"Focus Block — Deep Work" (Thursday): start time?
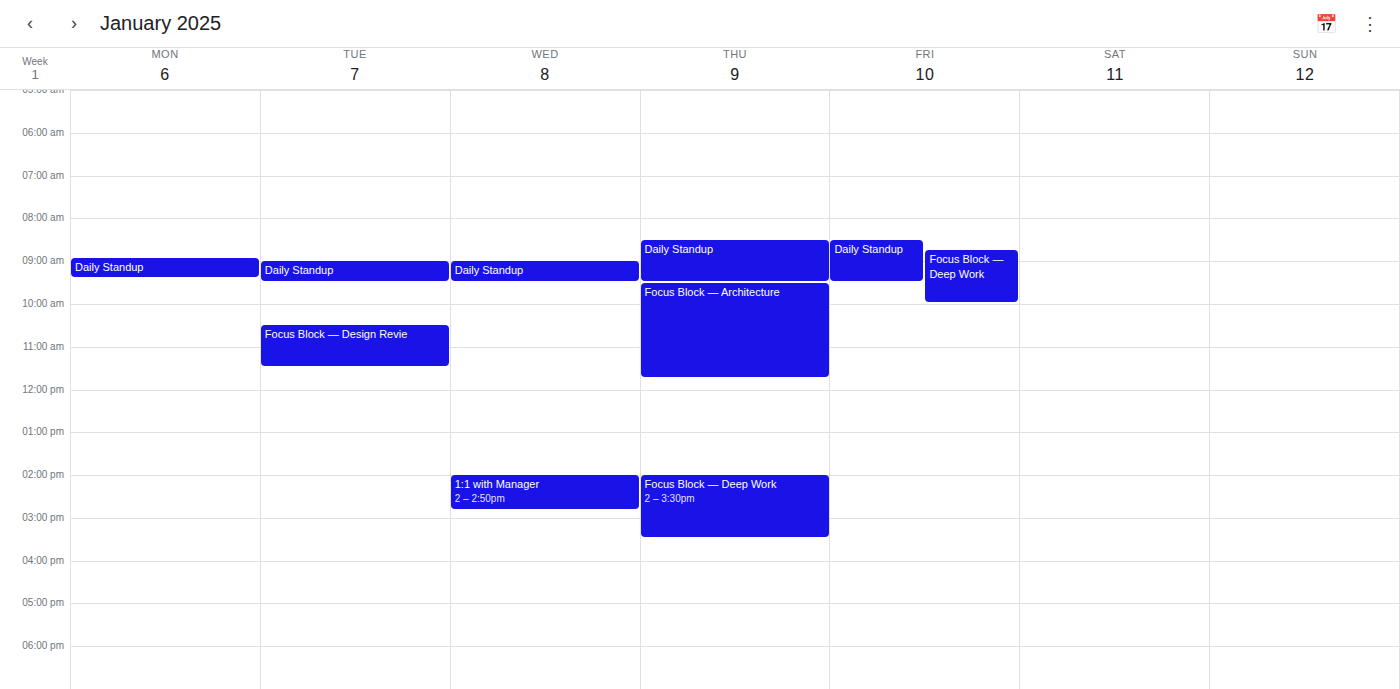
2:00 PM